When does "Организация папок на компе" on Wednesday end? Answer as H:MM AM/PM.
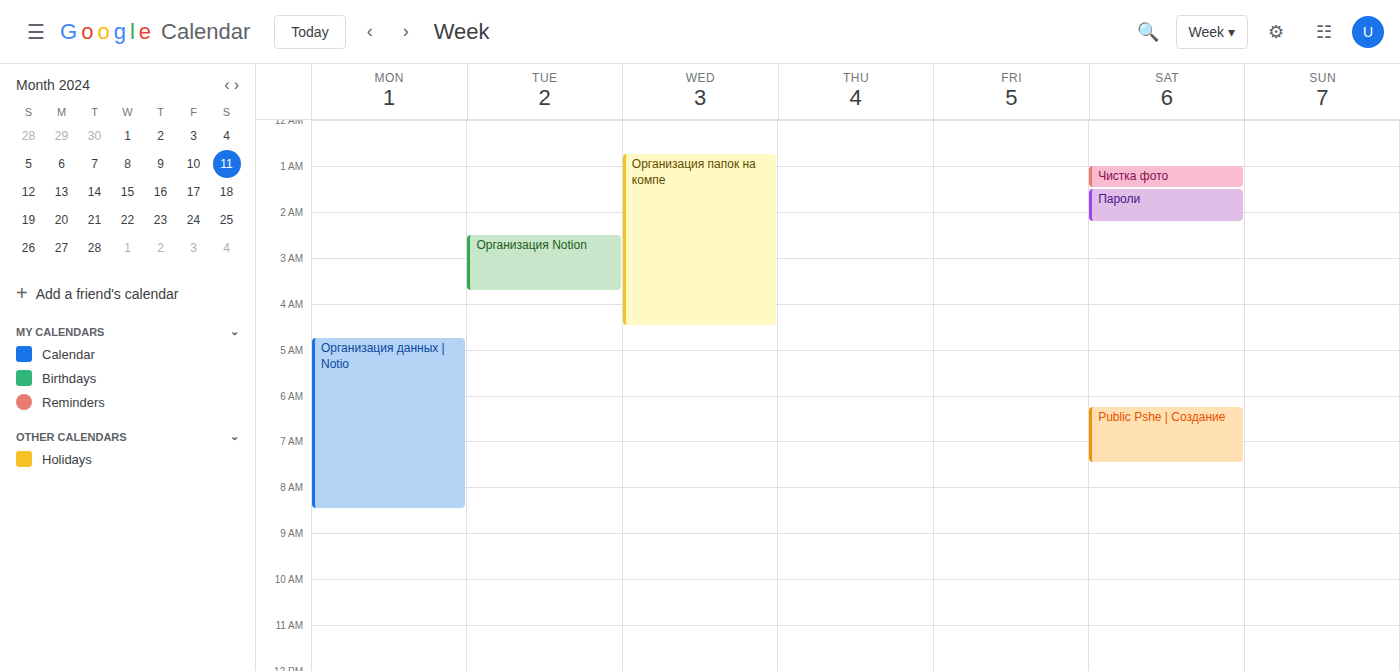
4:30 AM